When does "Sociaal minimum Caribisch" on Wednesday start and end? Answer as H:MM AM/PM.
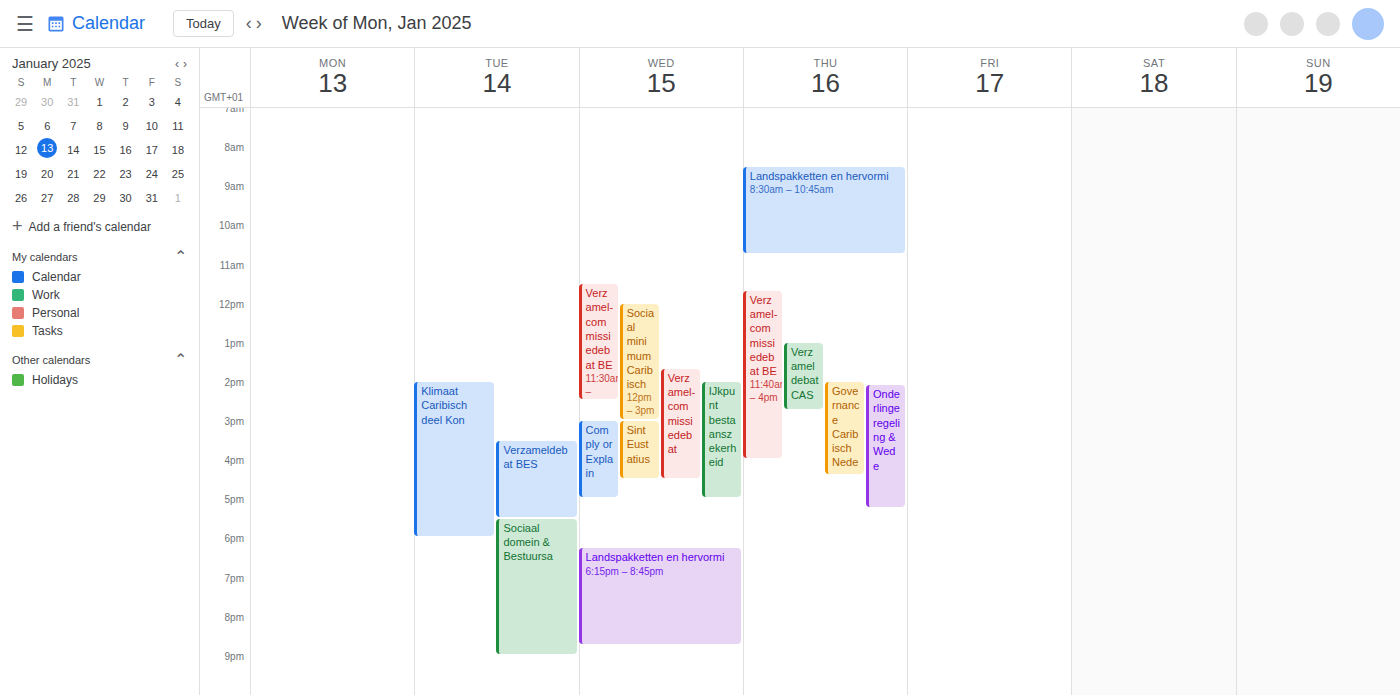
12:00 PM to 3:00 PM